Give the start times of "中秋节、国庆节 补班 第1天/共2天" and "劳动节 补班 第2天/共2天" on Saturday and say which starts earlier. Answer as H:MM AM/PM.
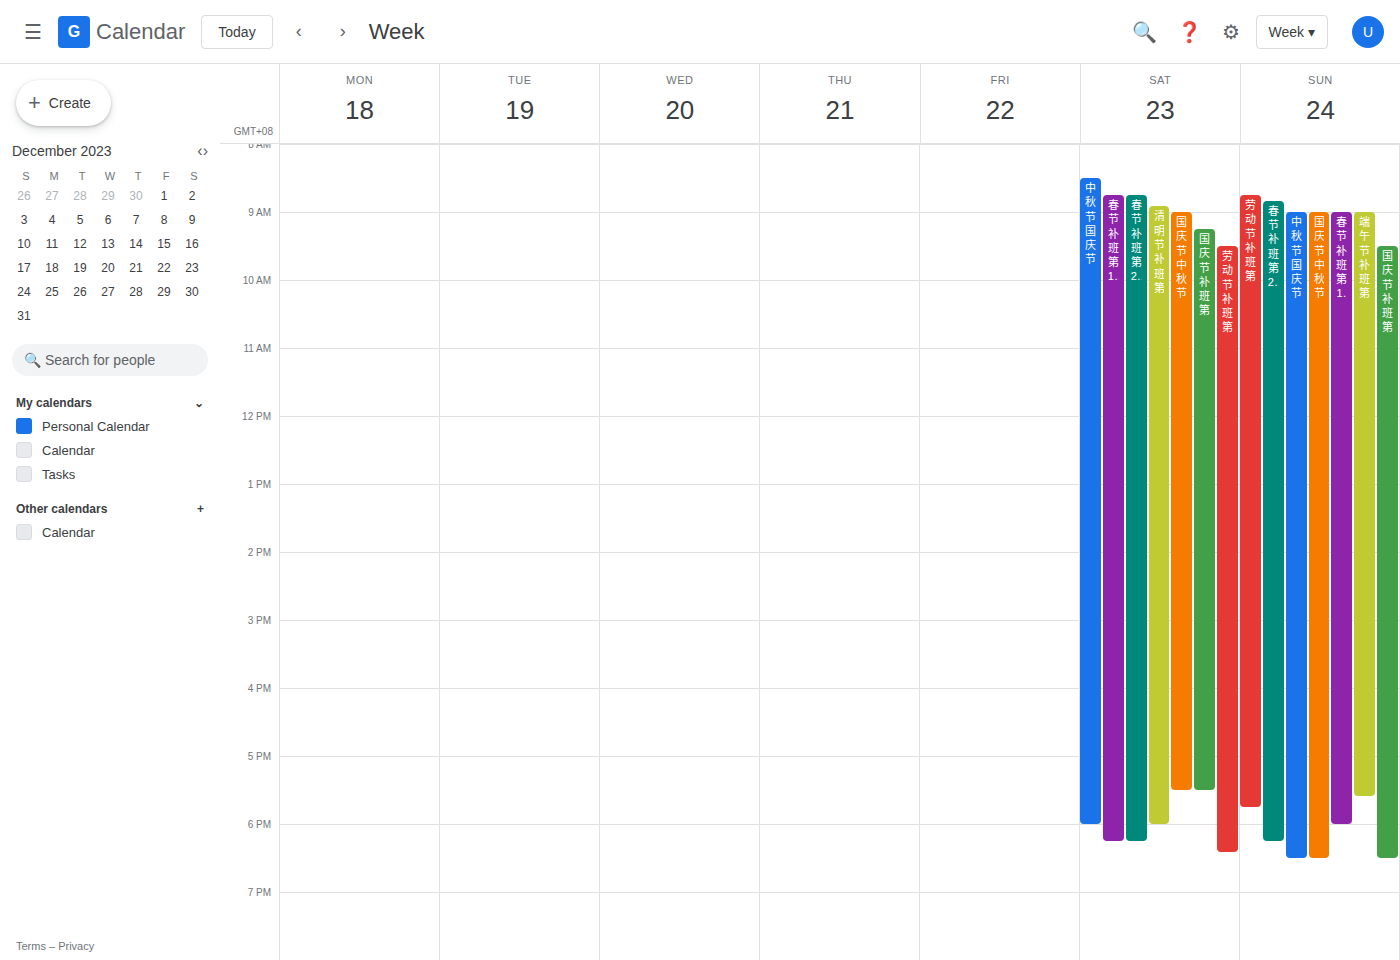
"中秋节、国庆节 补班 第1天/共2天" 8:30 AM; "劳动节 补班 第2天/共2天" 9:30 AM.